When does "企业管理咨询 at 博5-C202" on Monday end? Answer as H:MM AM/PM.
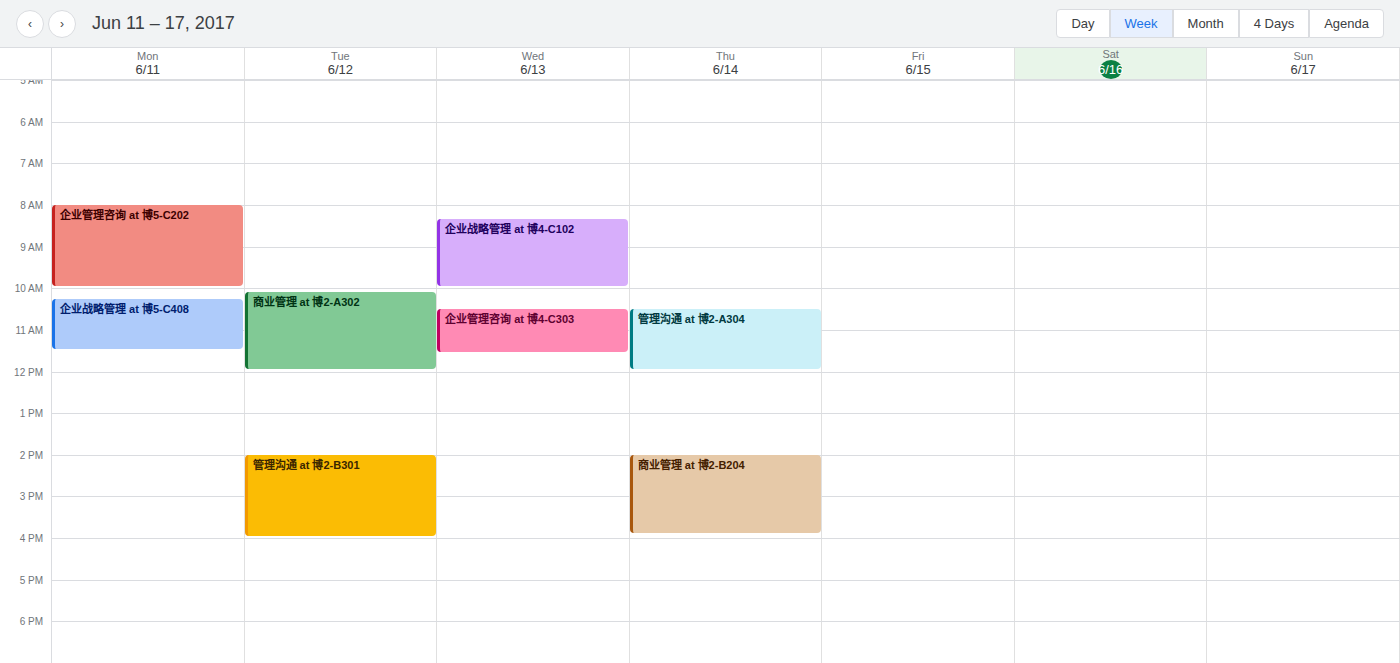
10:00 AM